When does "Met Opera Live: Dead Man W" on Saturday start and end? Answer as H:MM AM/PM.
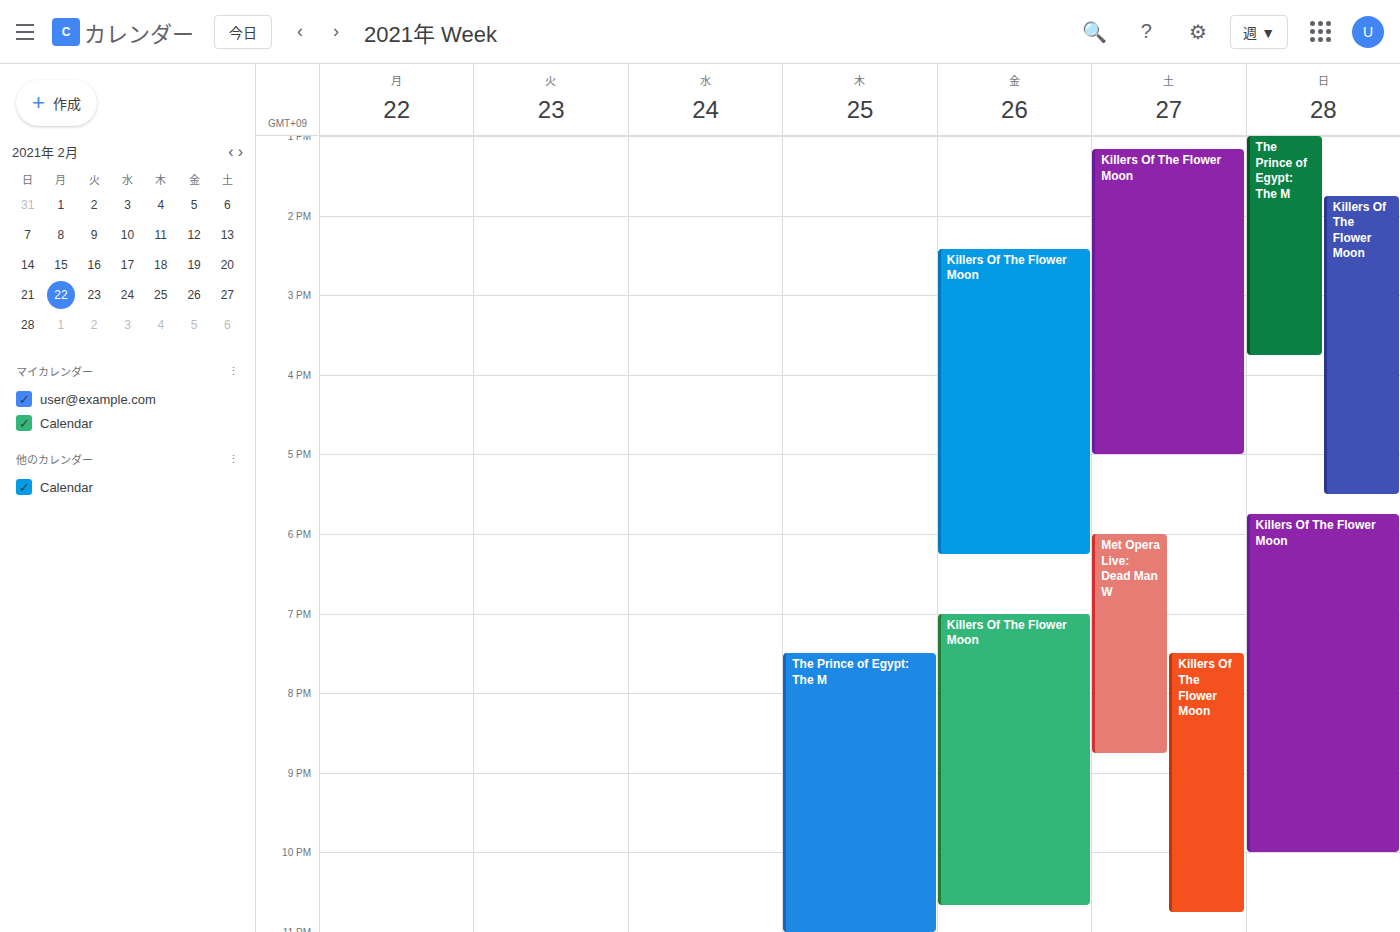
6:00 PM to 8:45 PM